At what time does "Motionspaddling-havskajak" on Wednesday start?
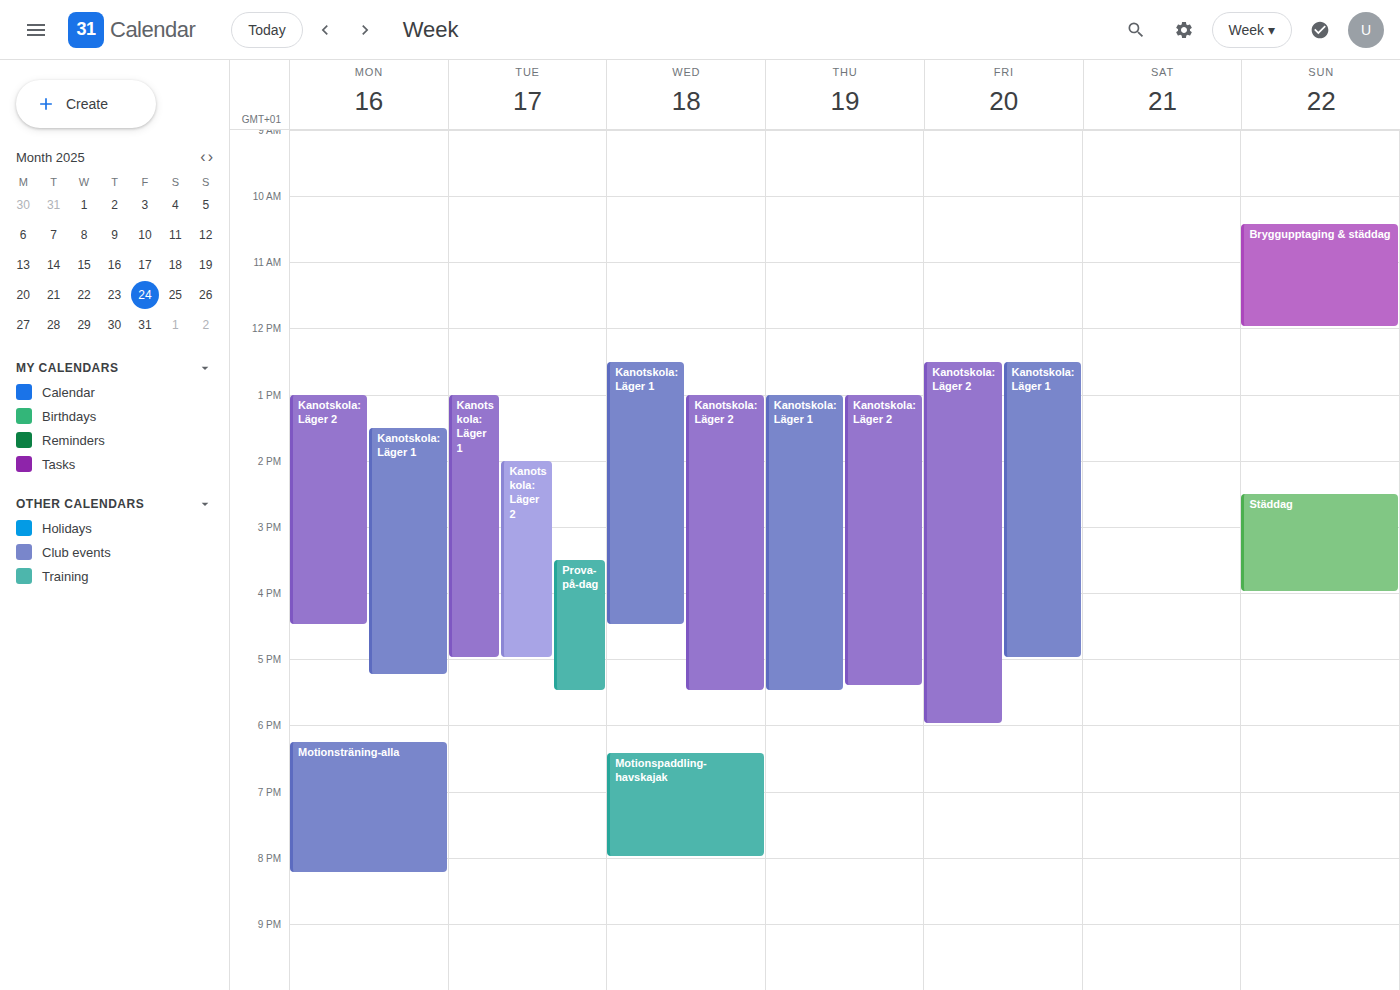
6:25 PM